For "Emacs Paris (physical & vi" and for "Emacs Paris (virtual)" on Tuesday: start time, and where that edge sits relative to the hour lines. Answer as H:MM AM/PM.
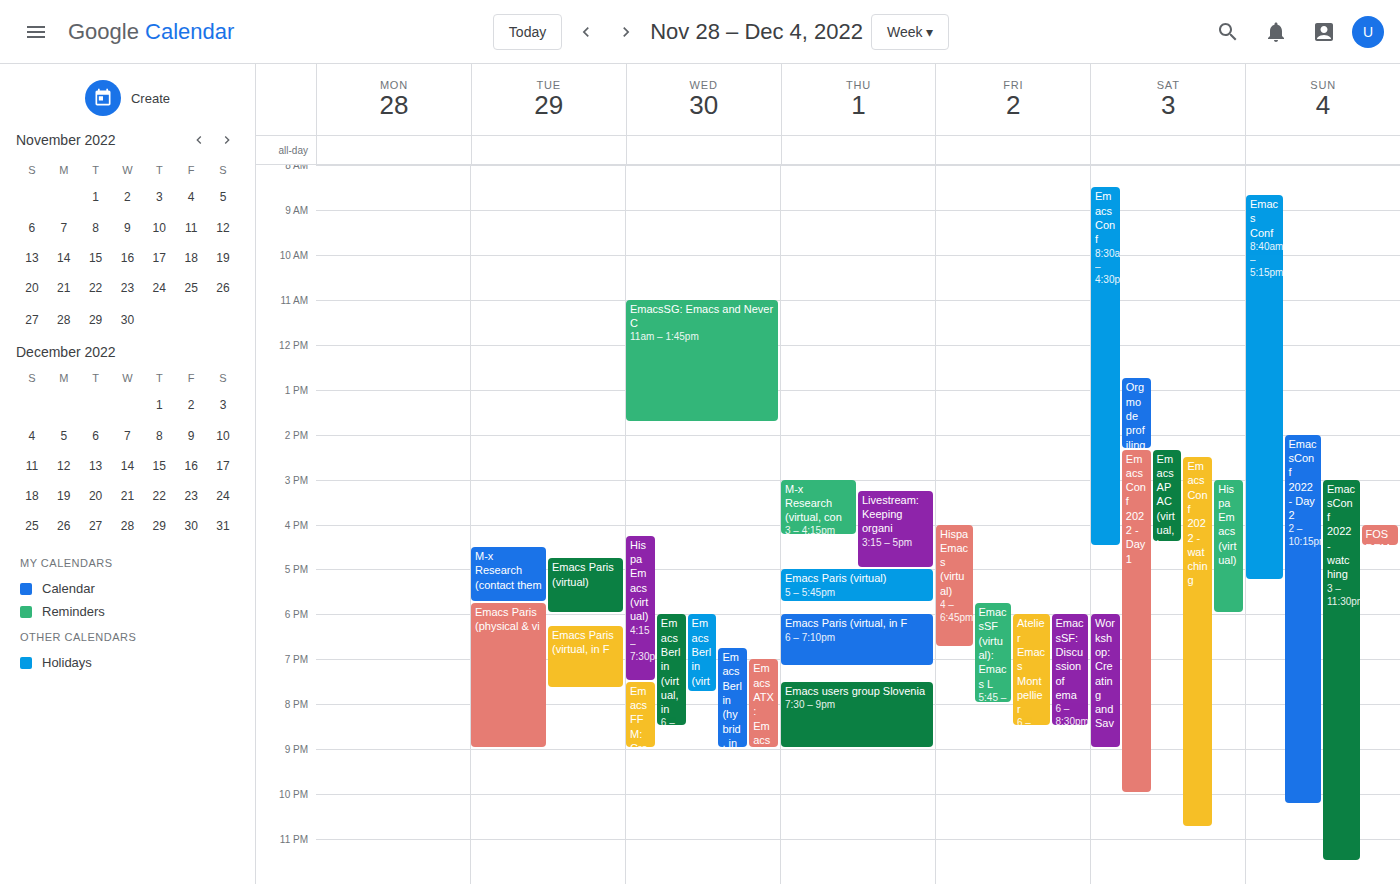
"Emacs Paris (physical & vi": 5:45 PM, neither: three quarters of the way from the 5 PM line to the 6 PM line. "Emacs Paris (virtual)": 4:45 PM, neither: three quarters of the way from the 4 PM line to the 5 PM line.